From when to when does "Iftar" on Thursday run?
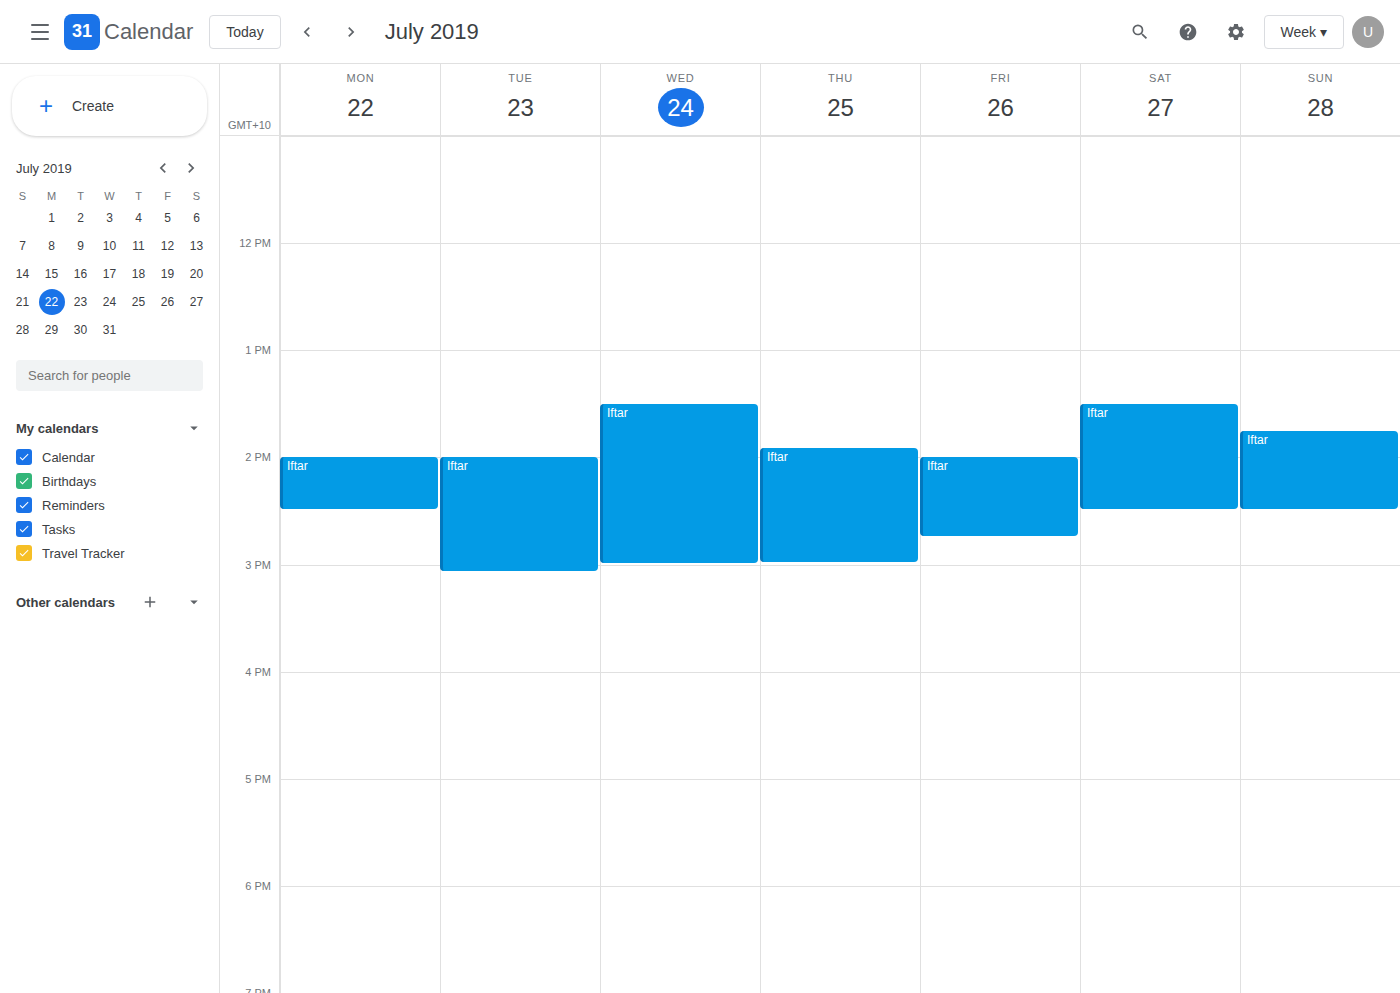
1:55 PM to 3:00 PM